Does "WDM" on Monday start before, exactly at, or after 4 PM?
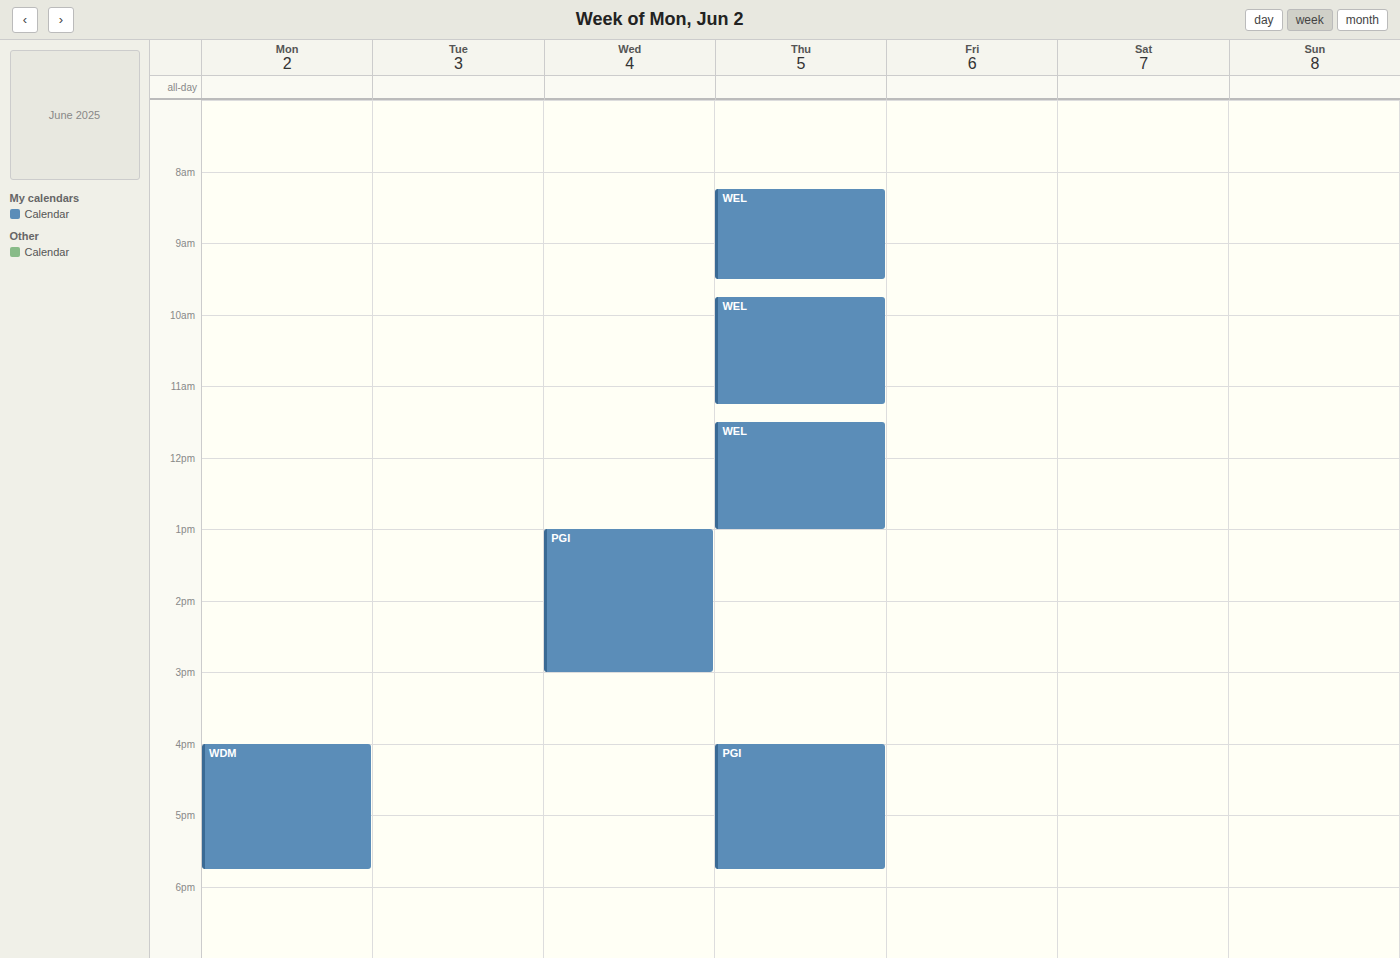
4:00 PM -- exactly at 4 PM, on the 4 PM line.